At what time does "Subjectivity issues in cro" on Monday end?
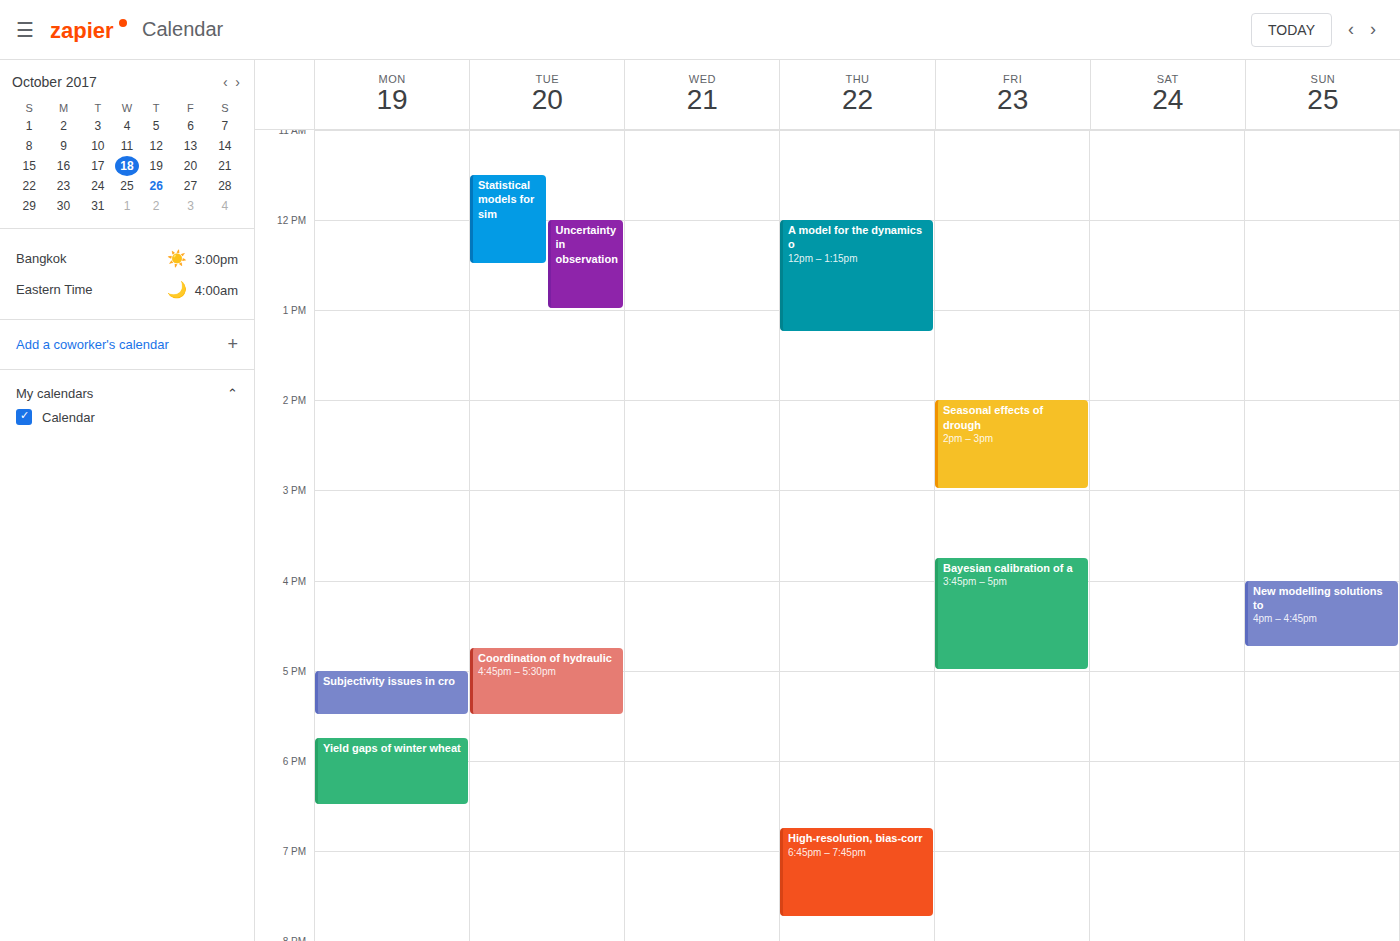
5:30 PM